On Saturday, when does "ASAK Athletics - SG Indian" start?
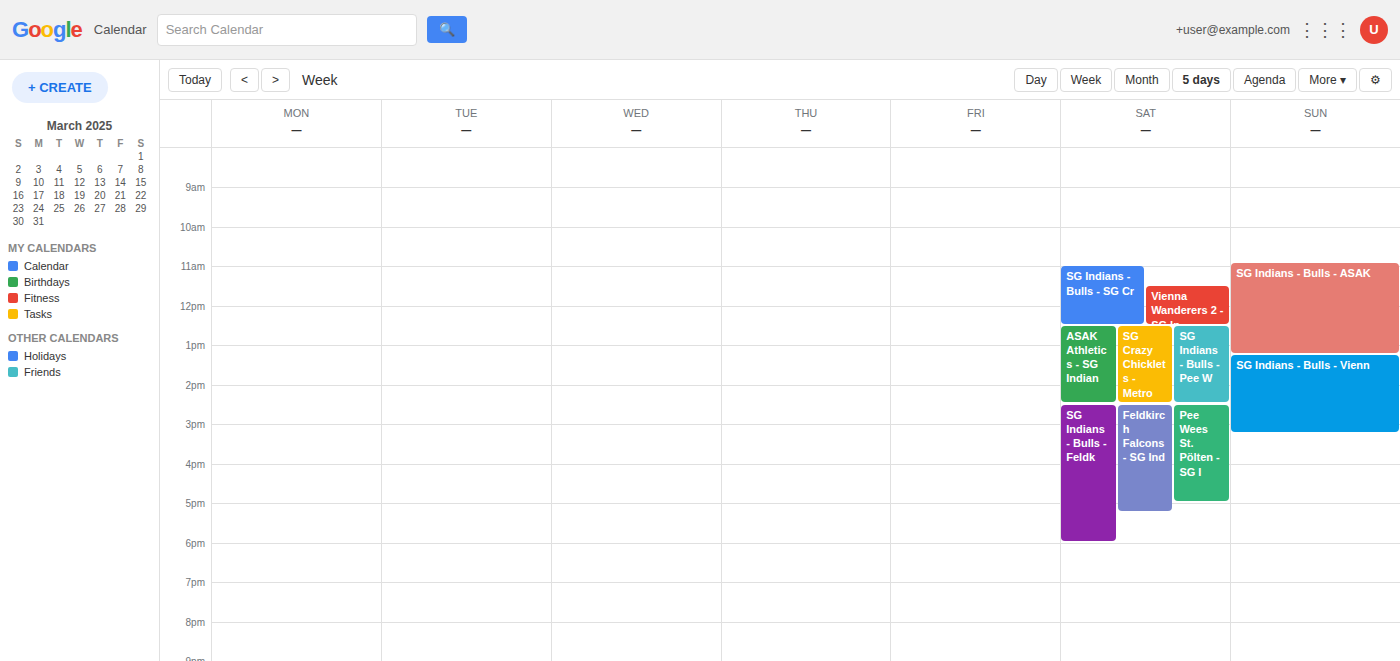
12:30 PM